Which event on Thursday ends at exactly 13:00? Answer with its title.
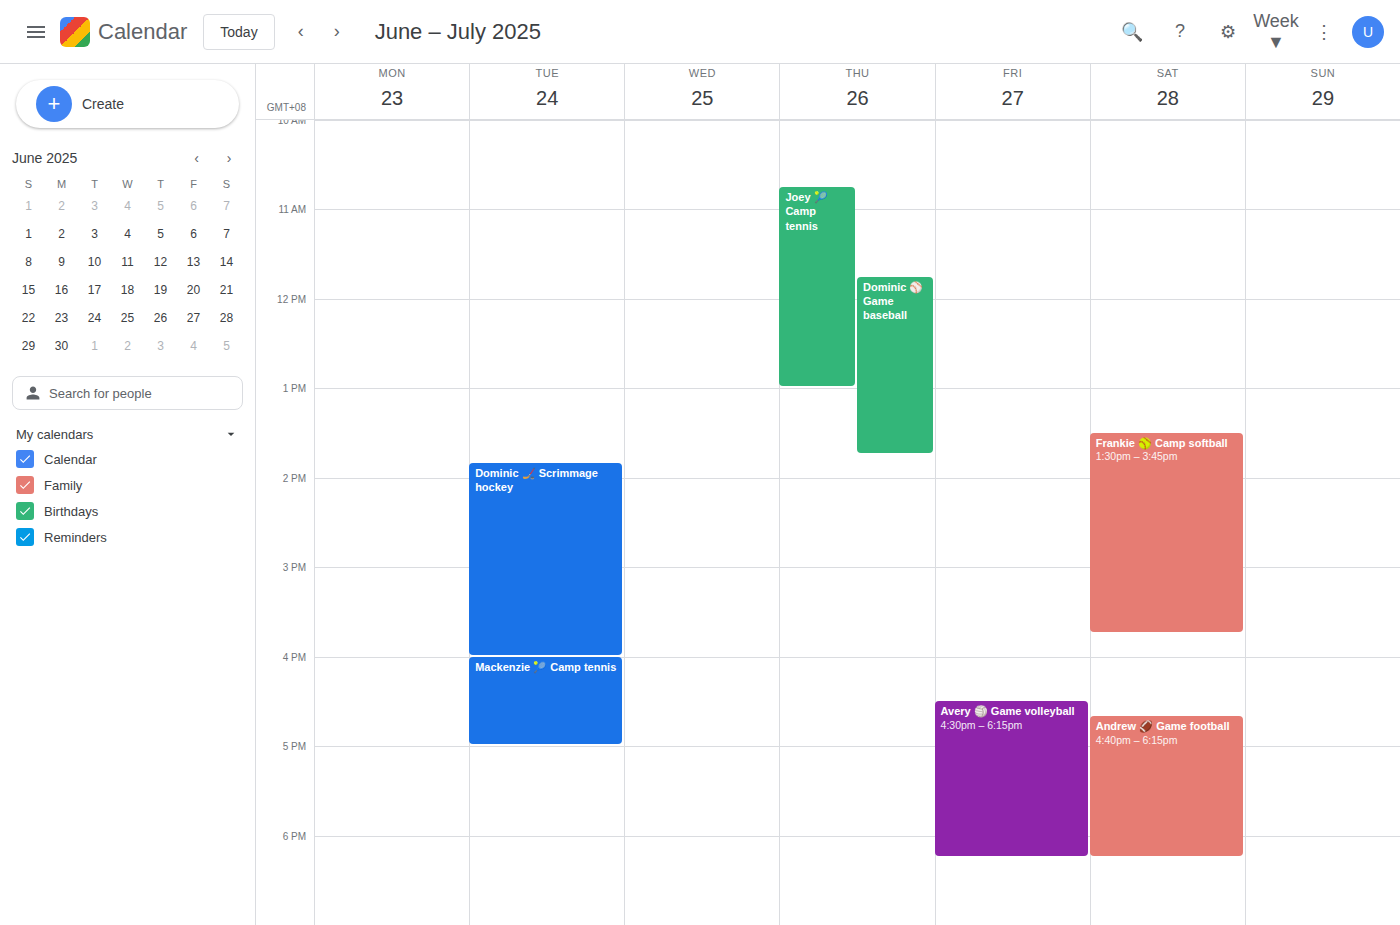
"Joey 🎾 Camp tennis"